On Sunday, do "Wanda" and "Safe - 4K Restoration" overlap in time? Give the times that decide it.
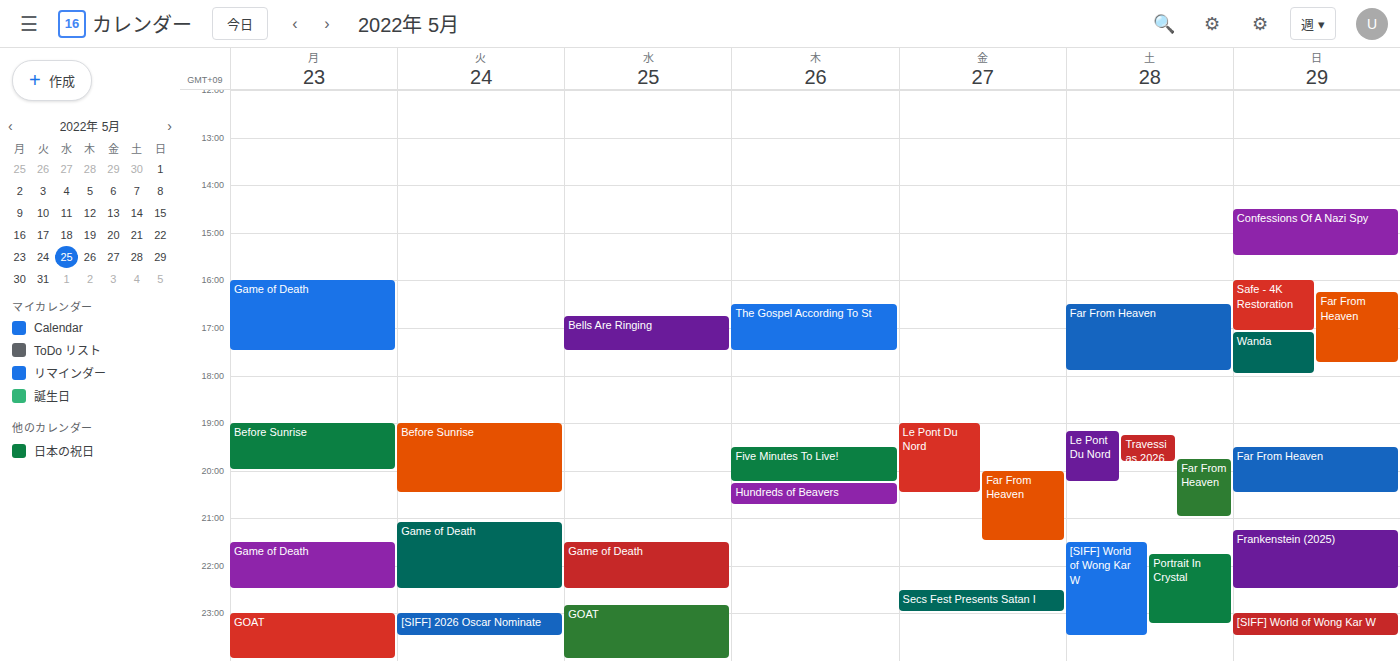
"Safe - 4K Restoration" ends at 5:05 PM, exactly when "Wanda" starts -- they touch but do not overlap.